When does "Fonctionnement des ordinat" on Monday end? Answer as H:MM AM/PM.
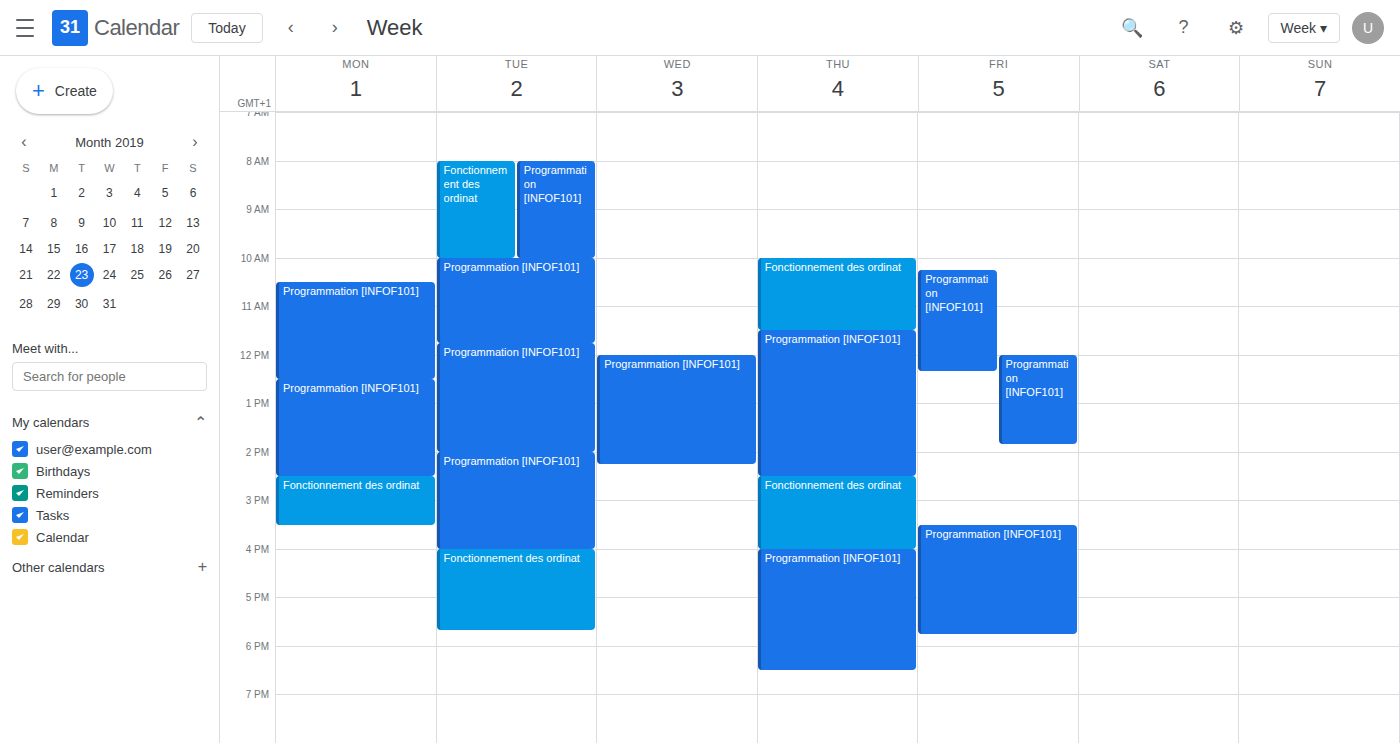
3:30 PM